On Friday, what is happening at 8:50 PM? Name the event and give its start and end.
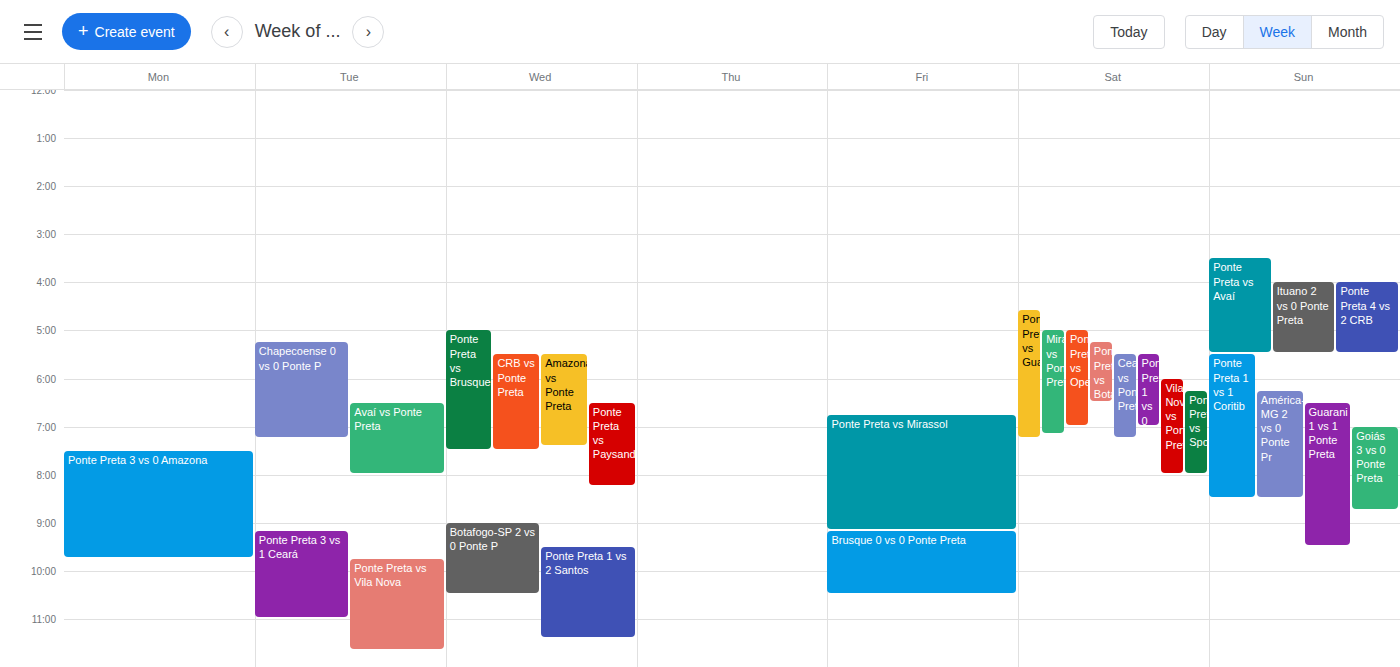
"Ponte Preta vs Mirassol", 6:45 PM to 9:10 PM